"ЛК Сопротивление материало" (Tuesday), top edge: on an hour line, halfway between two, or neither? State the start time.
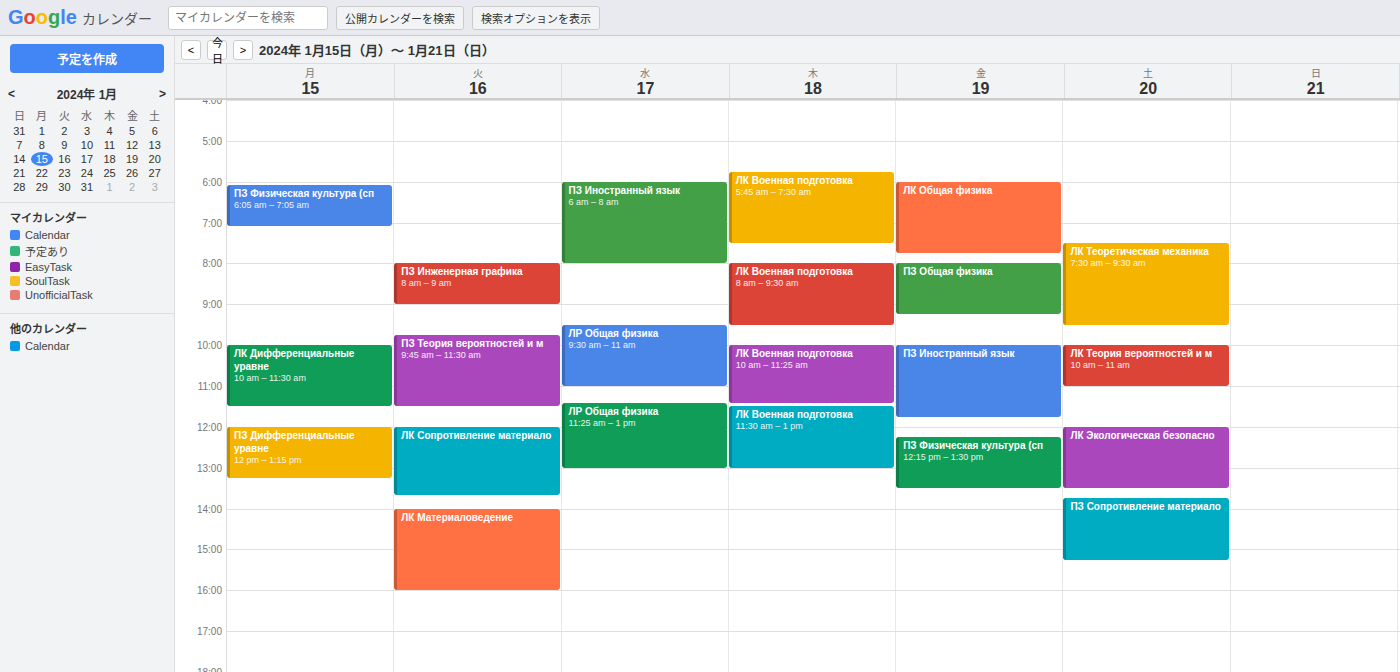
12:00 PM -- exactly on the 12 PM line.